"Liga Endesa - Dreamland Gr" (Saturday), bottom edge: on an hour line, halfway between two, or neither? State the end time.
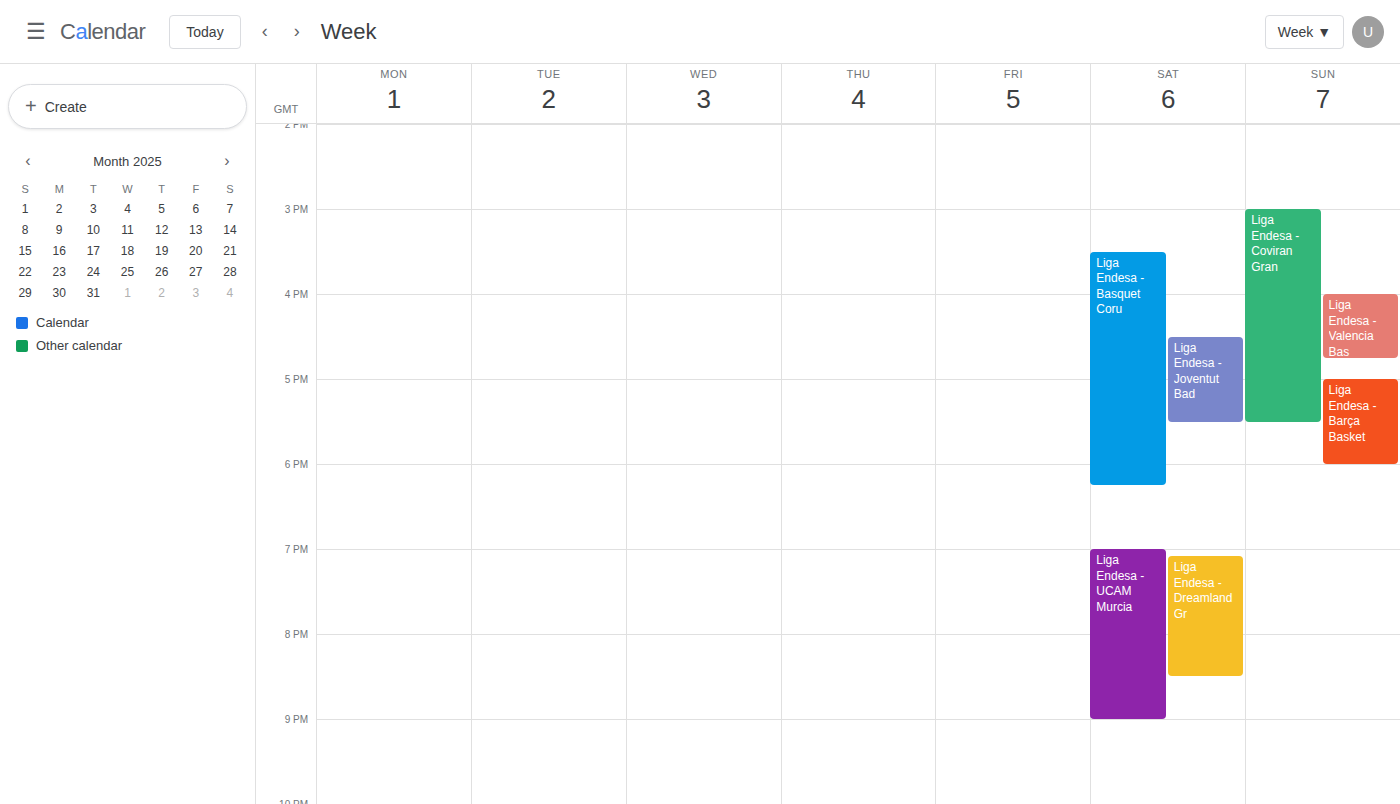
8:30 PM -- halfway between the 8 PM and 9 PM lines.